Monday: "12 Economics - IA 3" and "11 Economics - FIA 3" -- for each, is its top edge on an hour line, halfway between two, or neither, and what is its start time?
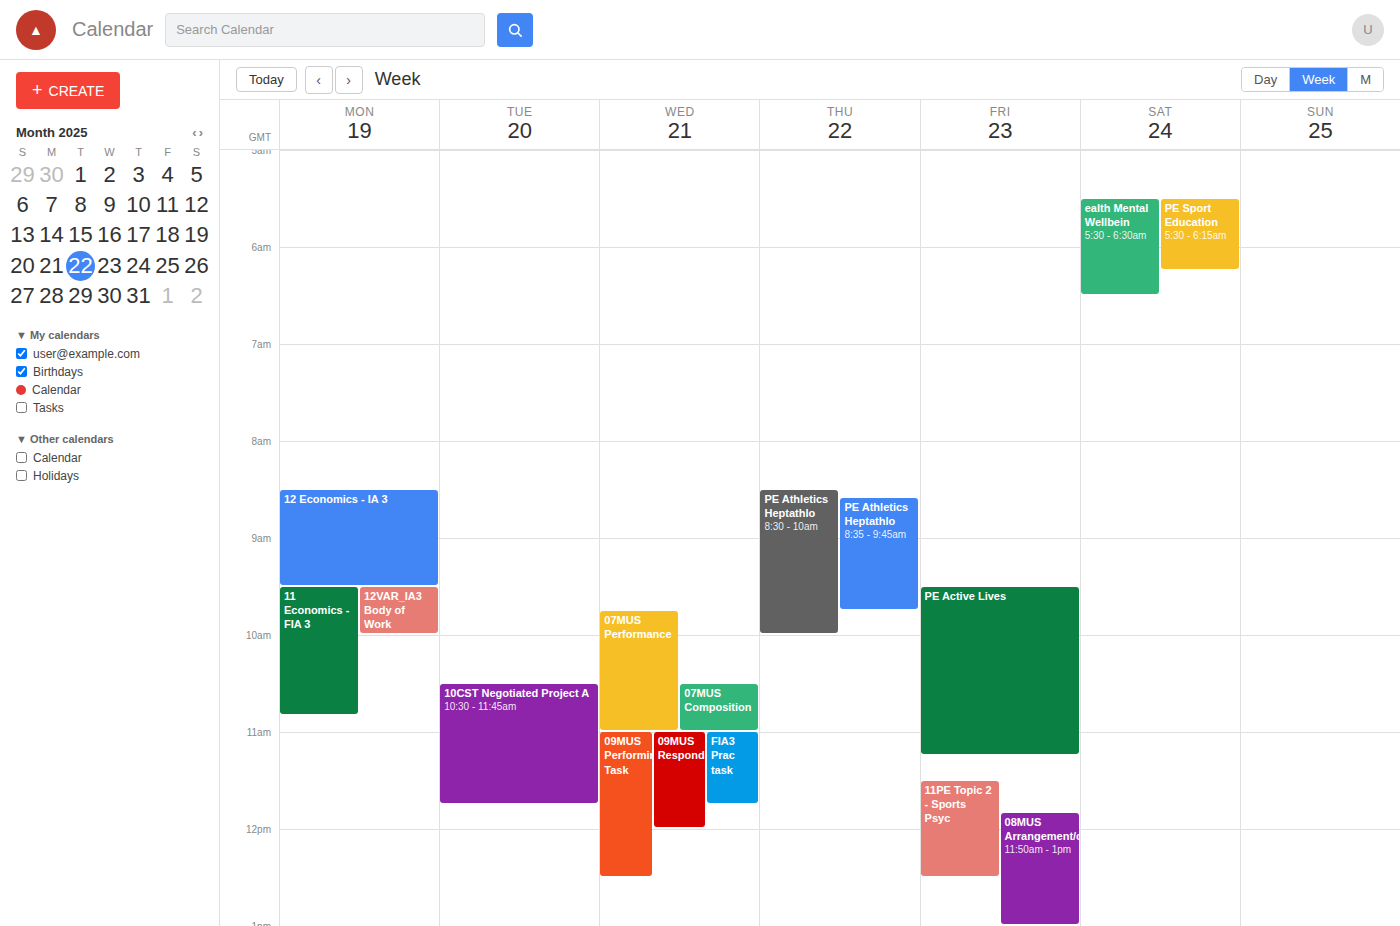
"12 Economics - IA 3": 8:30 AM, halfway between the 8 AM and 9 AM lines. "11 Economics - FIA 3": 9:30 AM, halfway between the 9 AM and 10 AM lines.